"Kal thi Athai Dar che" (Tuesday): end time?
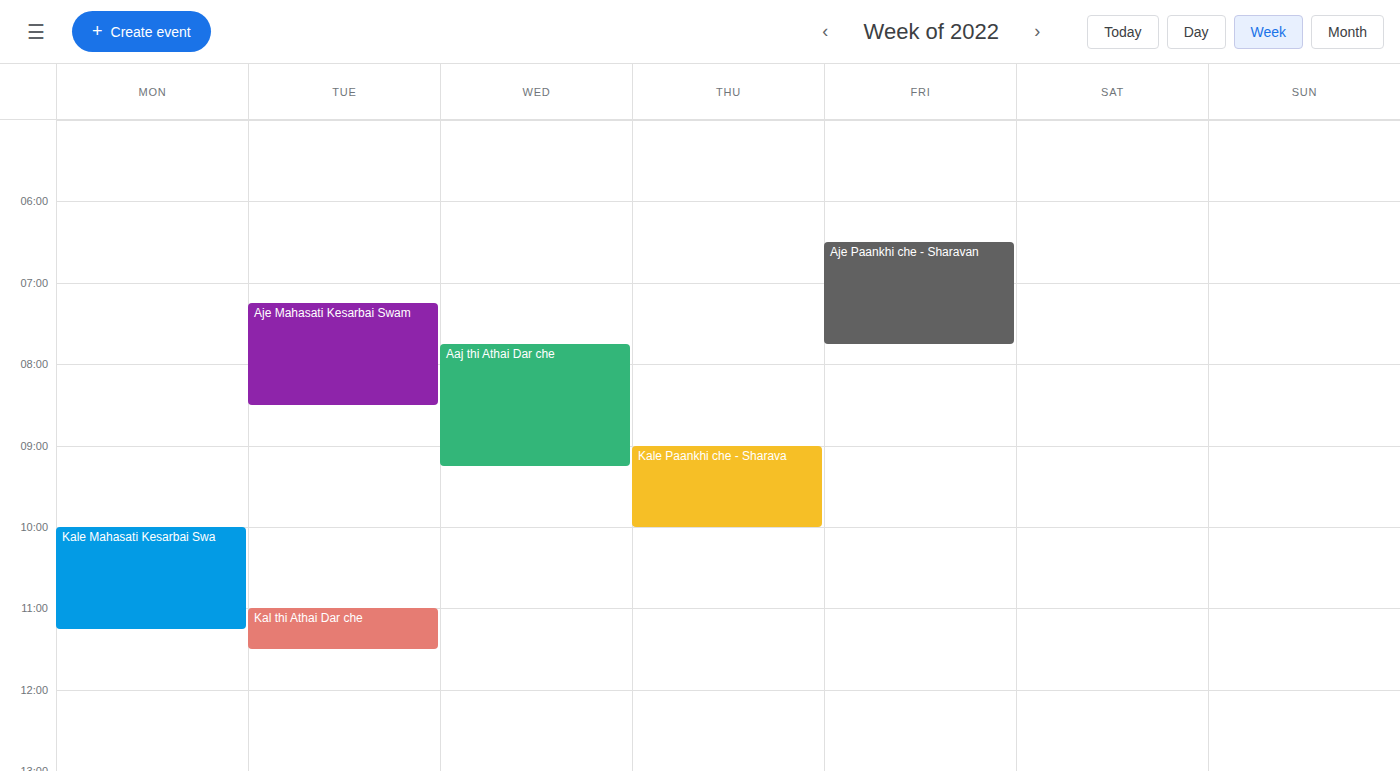
11:30 AM